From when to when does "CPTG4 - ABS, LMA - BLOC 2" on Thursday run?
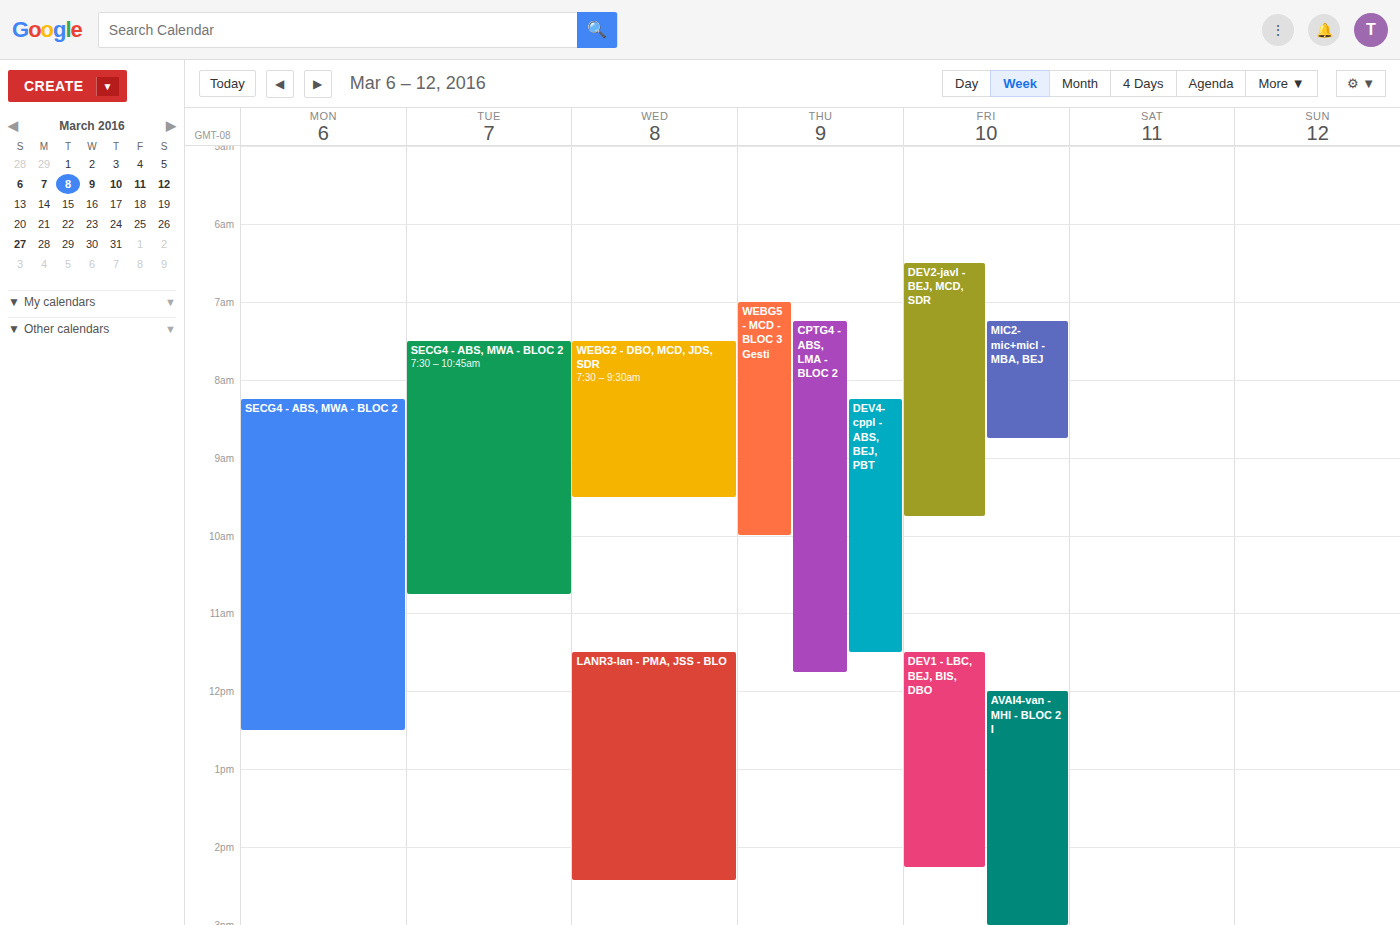
07:15 to 11:45